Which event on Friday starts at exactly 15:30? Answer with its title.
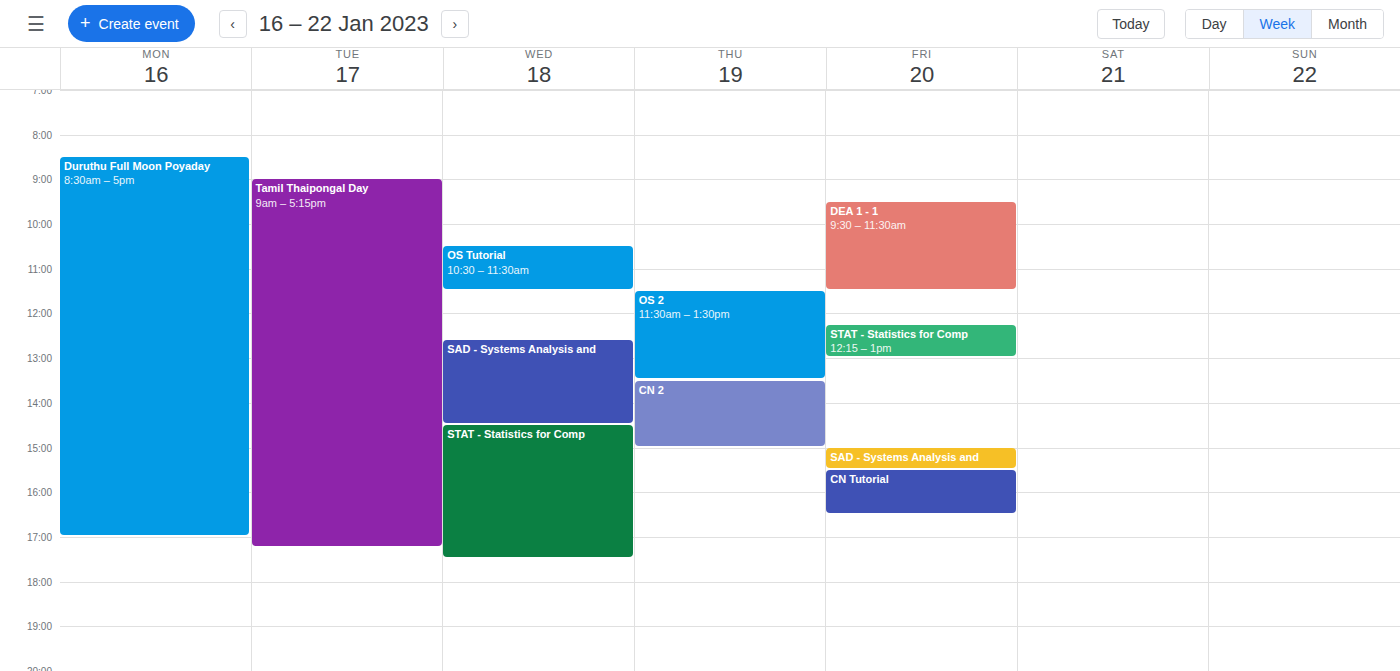
"CN Tutorial"